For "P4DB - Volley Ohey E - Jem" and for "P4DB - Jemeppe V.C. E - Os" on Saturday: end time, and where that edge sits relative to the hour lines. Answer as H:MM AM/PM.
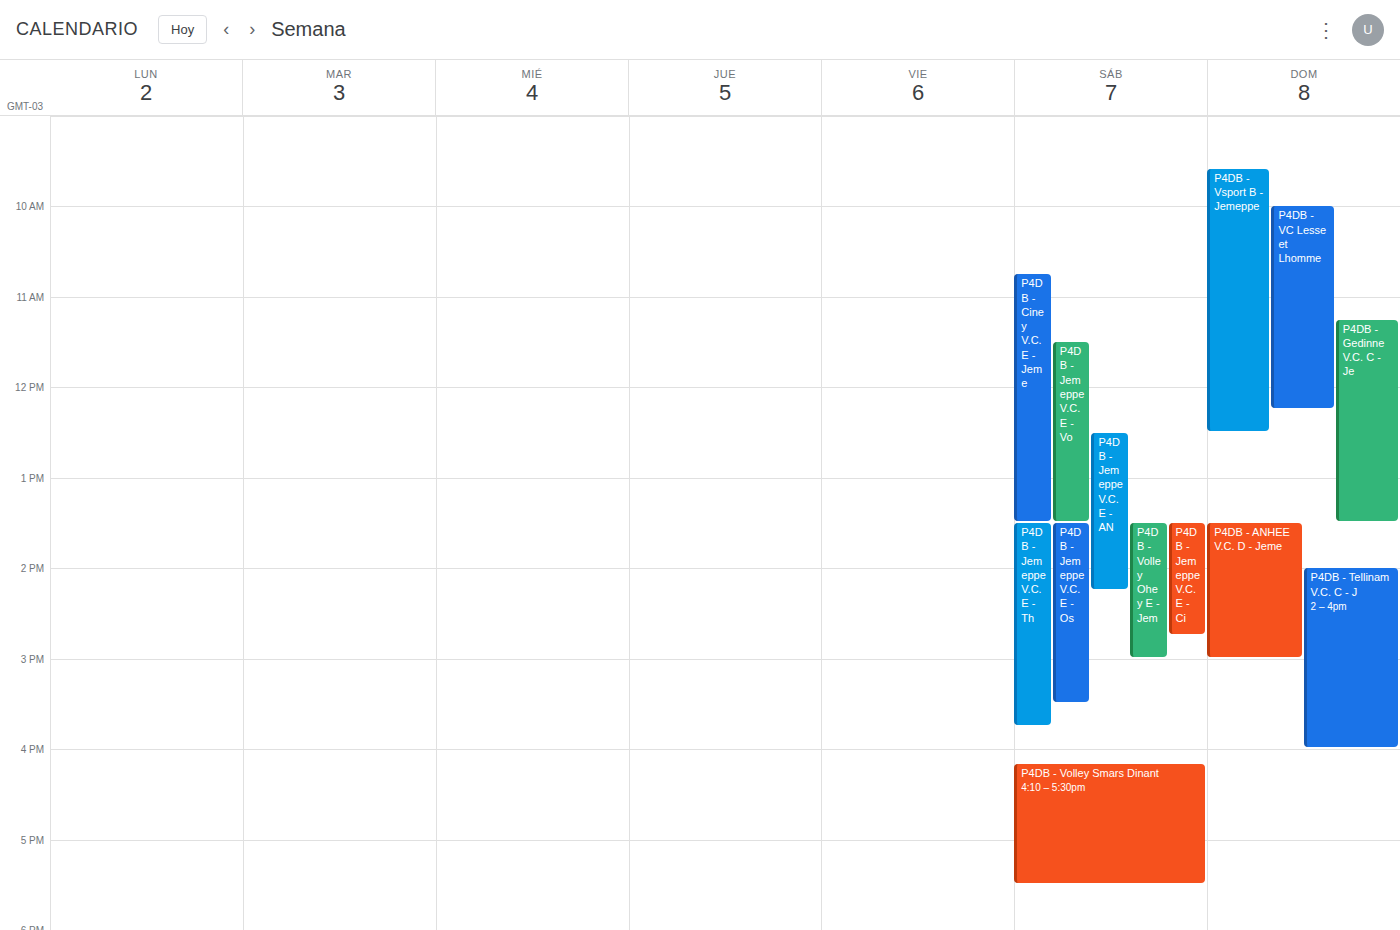
"P4DB - Volley Ohey E - Jem": 3:00 PM, exactly on the 3 PM line. "P4DB - Jemeppe V.C. E - Os": 3:30 PM, halfway between the 3 PM and 4 PM lines.